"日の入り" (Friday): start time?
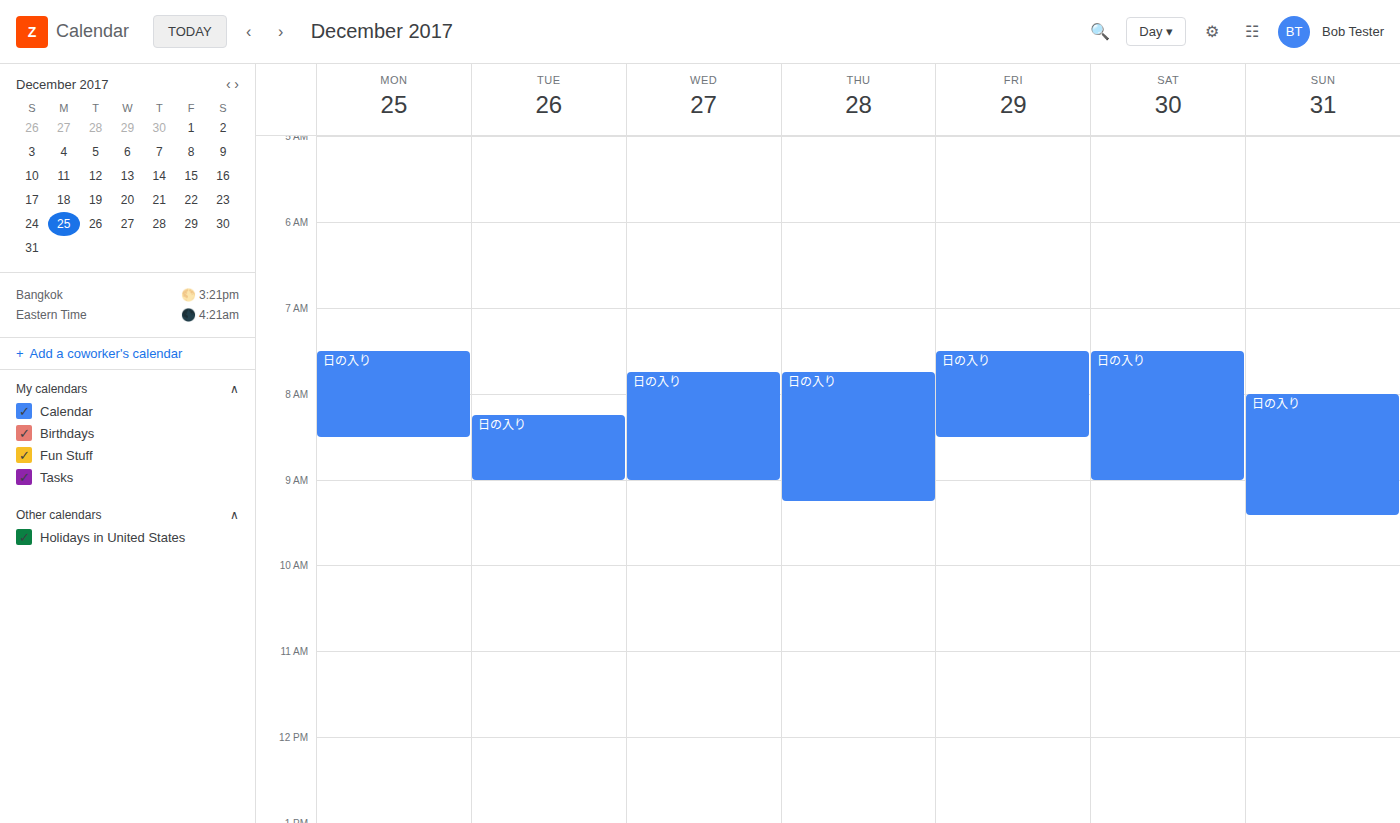
7:30 AM